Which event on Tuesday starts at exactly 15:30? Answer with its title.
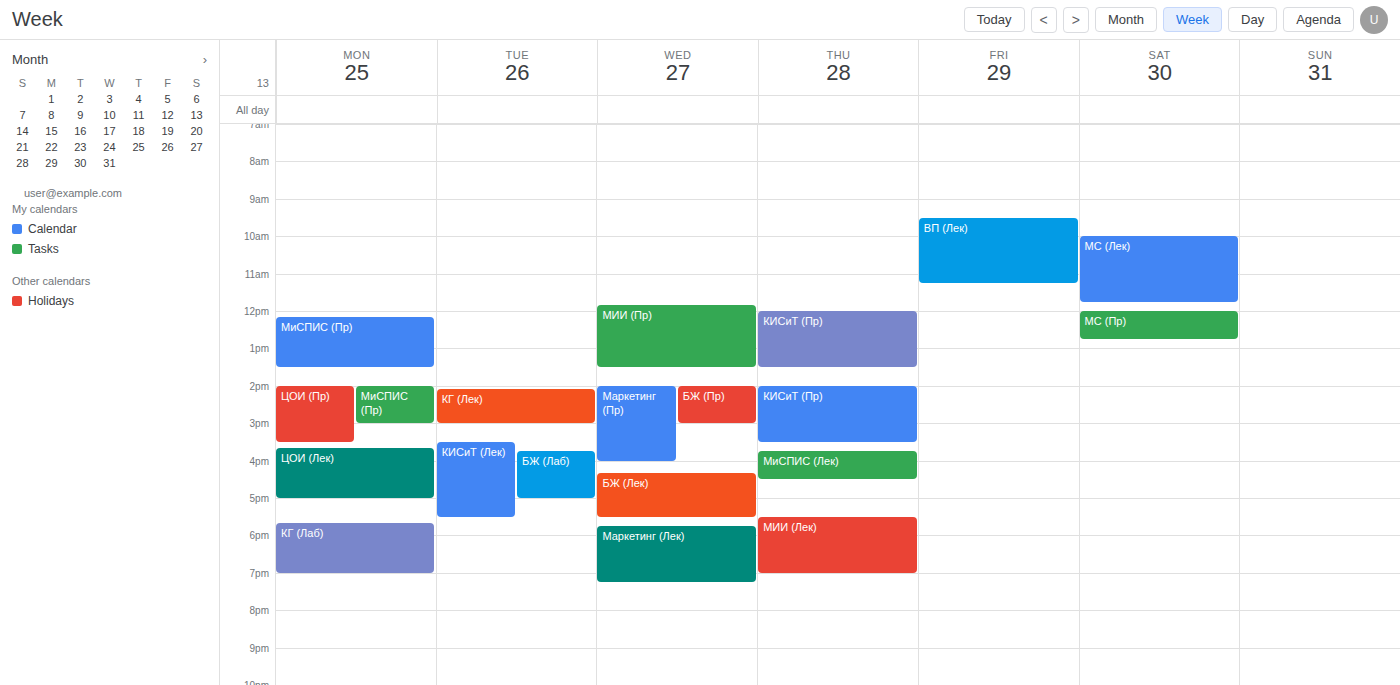
"КИСиТ (Лек)"